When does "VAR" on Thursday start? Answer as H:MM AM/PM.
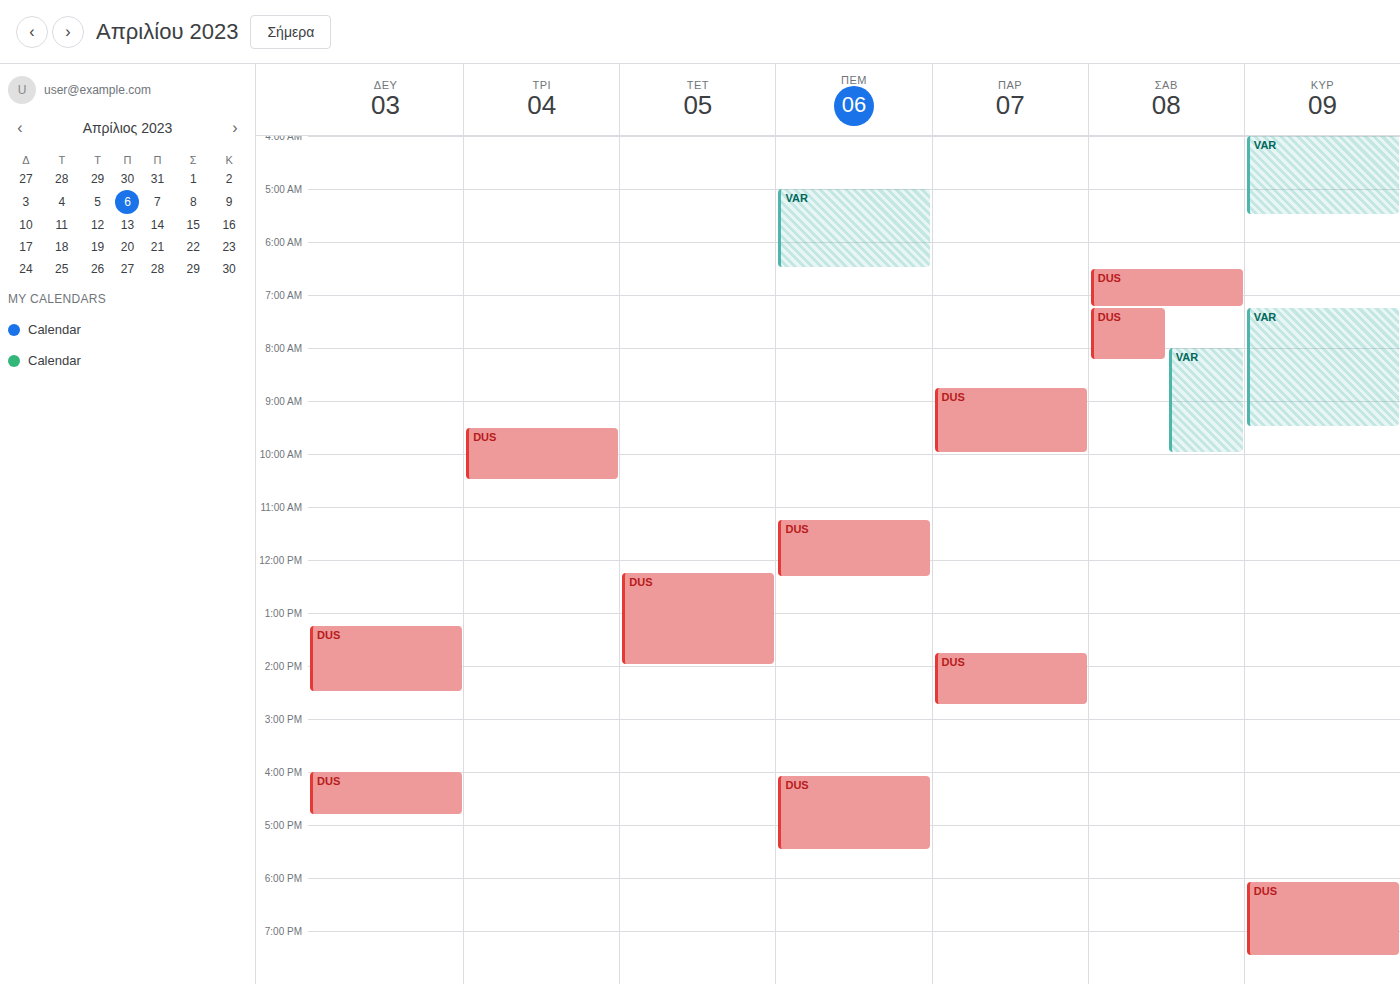
5:00 AM